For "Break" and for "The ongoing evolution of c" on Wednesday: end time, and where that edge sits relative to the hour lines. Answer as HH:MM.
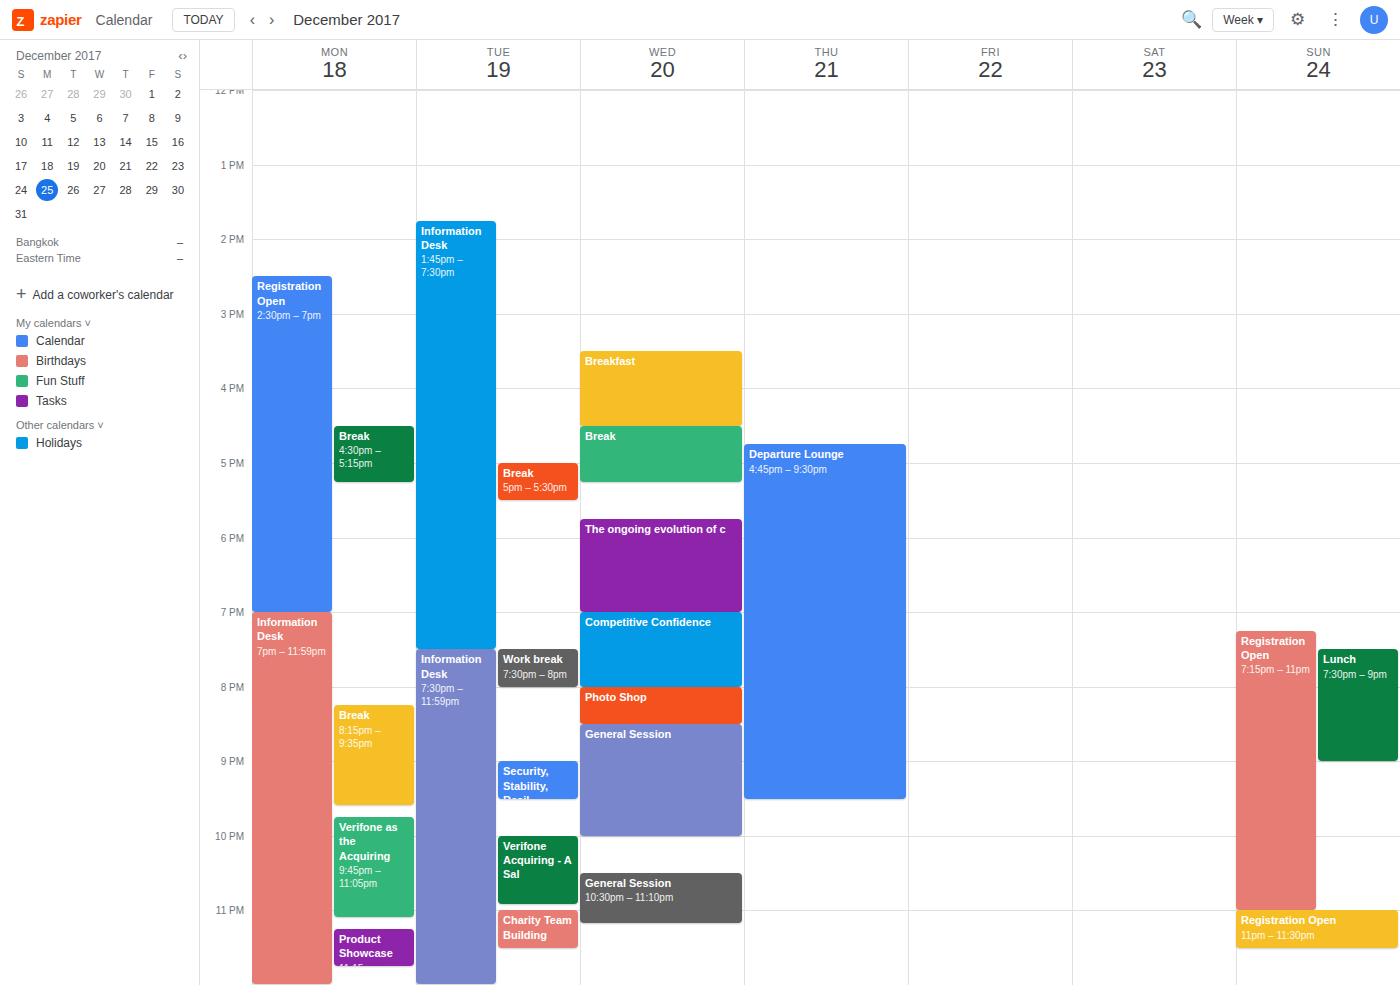
"Break": 17:15, neither: a quarter of the way from the 17:00 line to the 18:00 line. "The ongoing evolution of c": 19:00, exactly on the 19:00 line.